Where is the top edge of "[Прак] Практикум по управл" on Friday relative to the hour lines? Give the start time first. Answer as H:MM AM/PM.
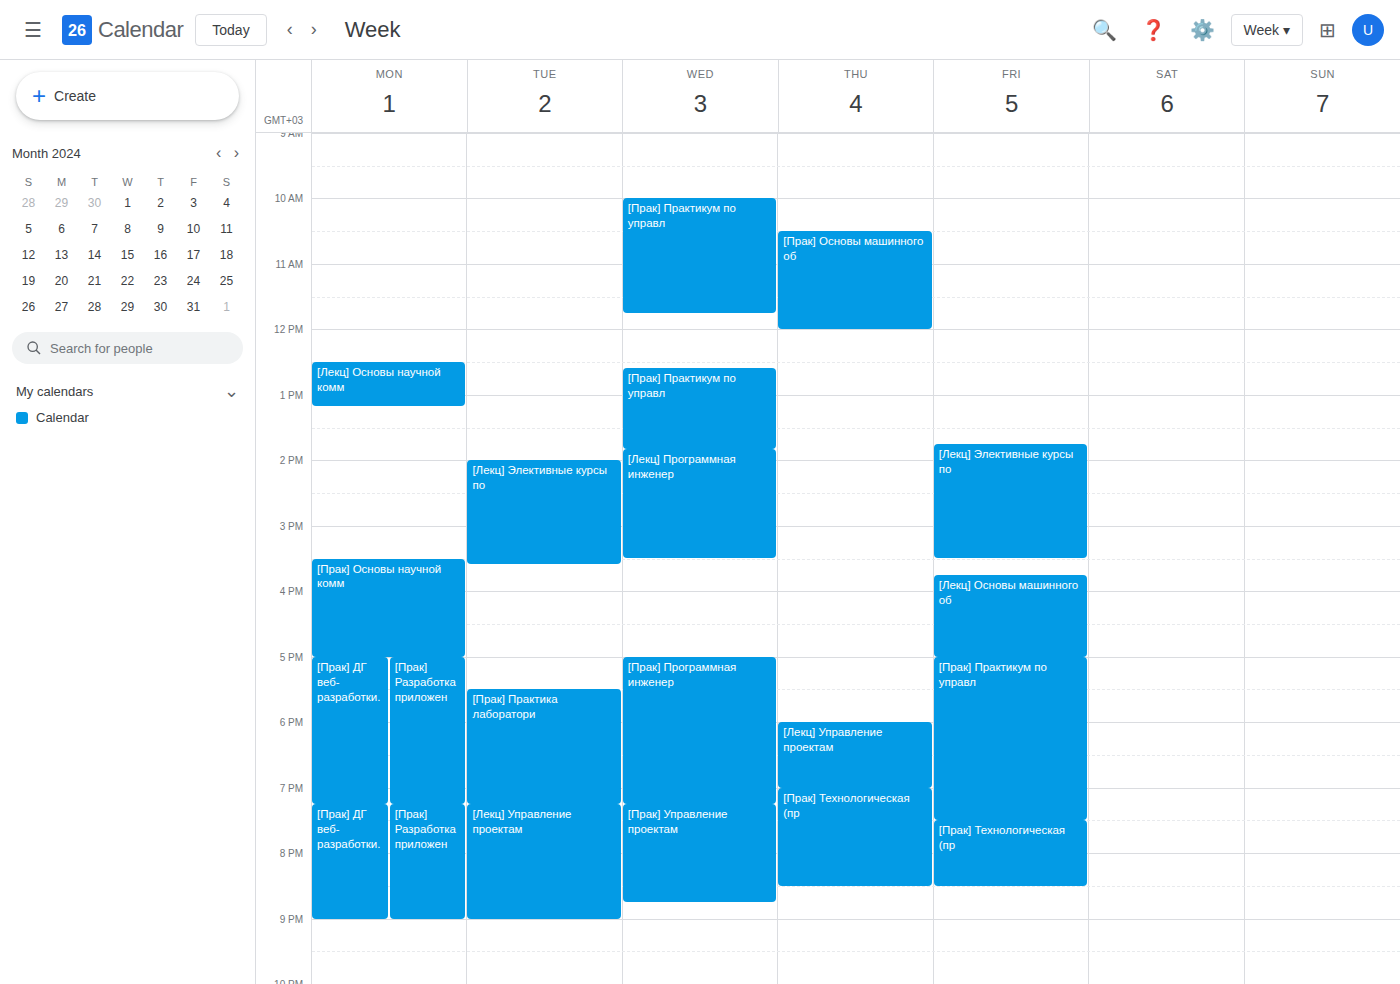
5:00 PM -- exactly on the 5 PM line.